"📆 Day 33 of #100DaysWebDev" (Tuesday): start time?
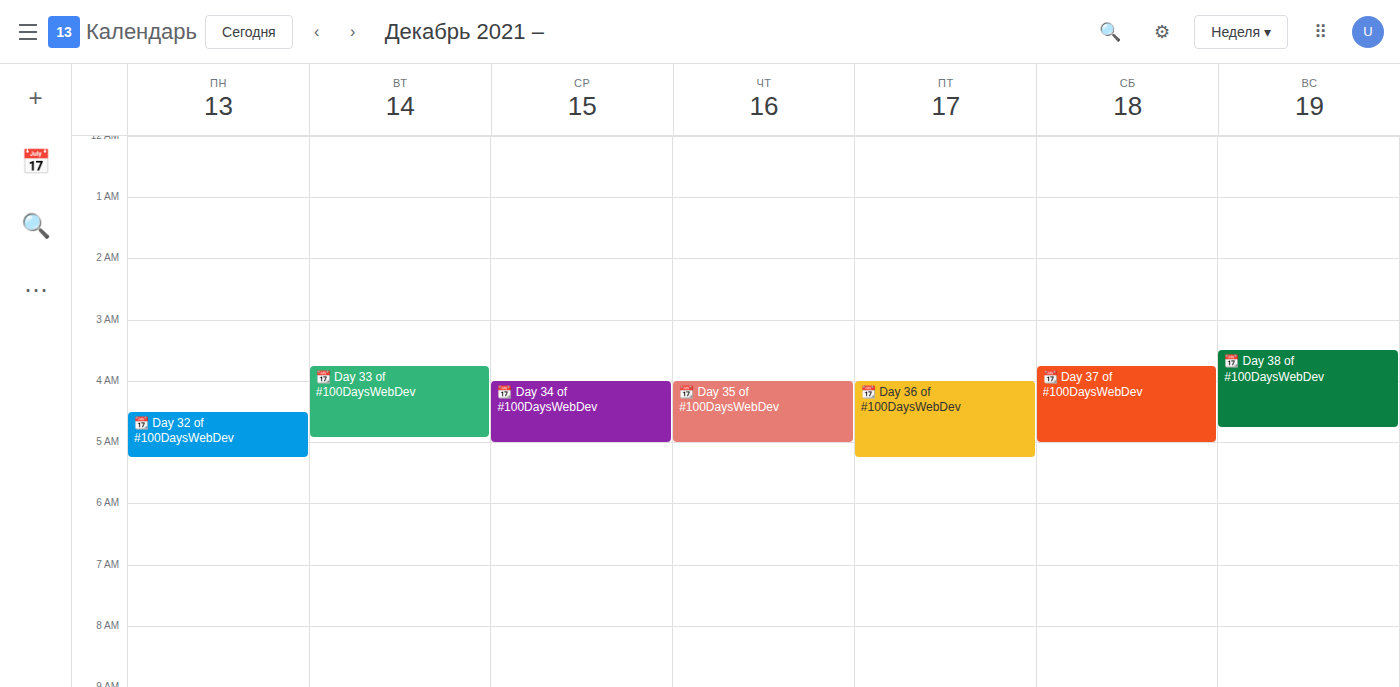
03:45